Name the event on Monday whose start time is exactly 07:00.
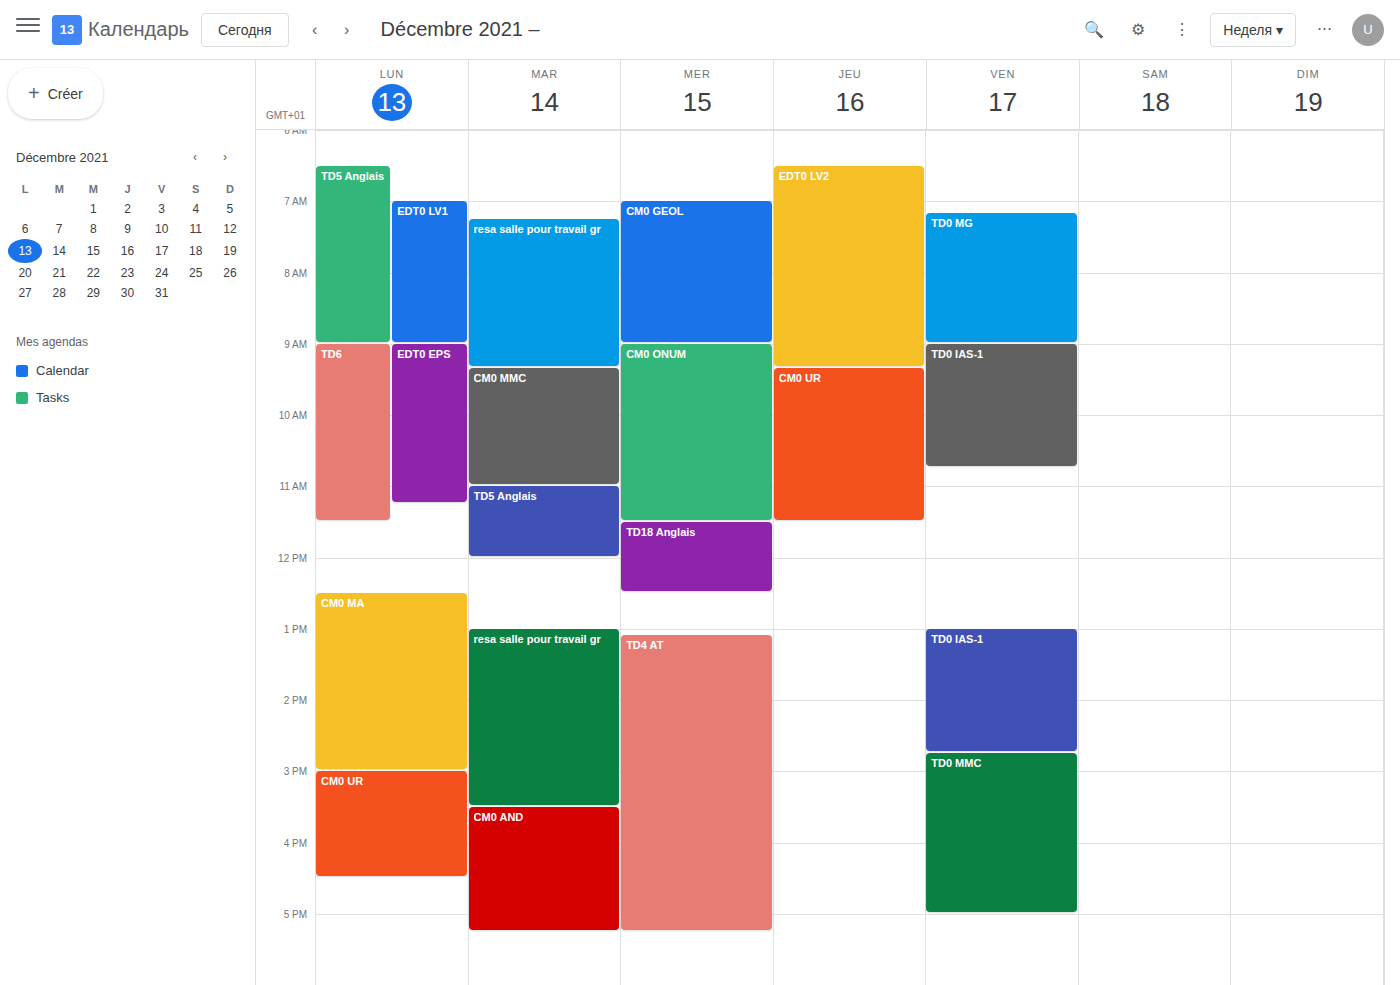
"EDT0 LV1"